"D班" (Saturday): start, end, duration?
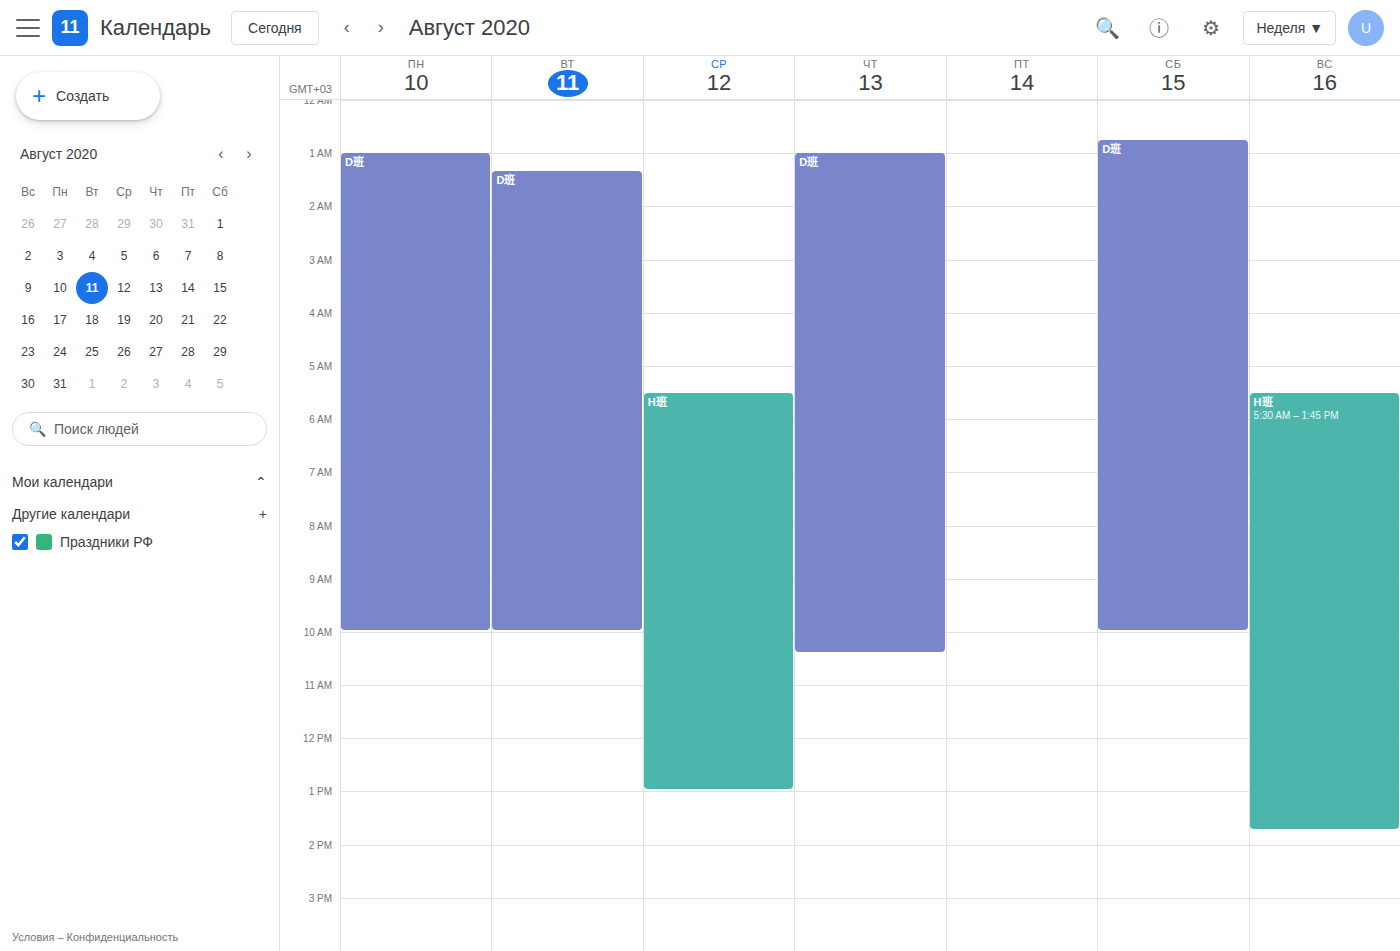
12:45 AM to 10:00 AM, 9 hours 15 minutes